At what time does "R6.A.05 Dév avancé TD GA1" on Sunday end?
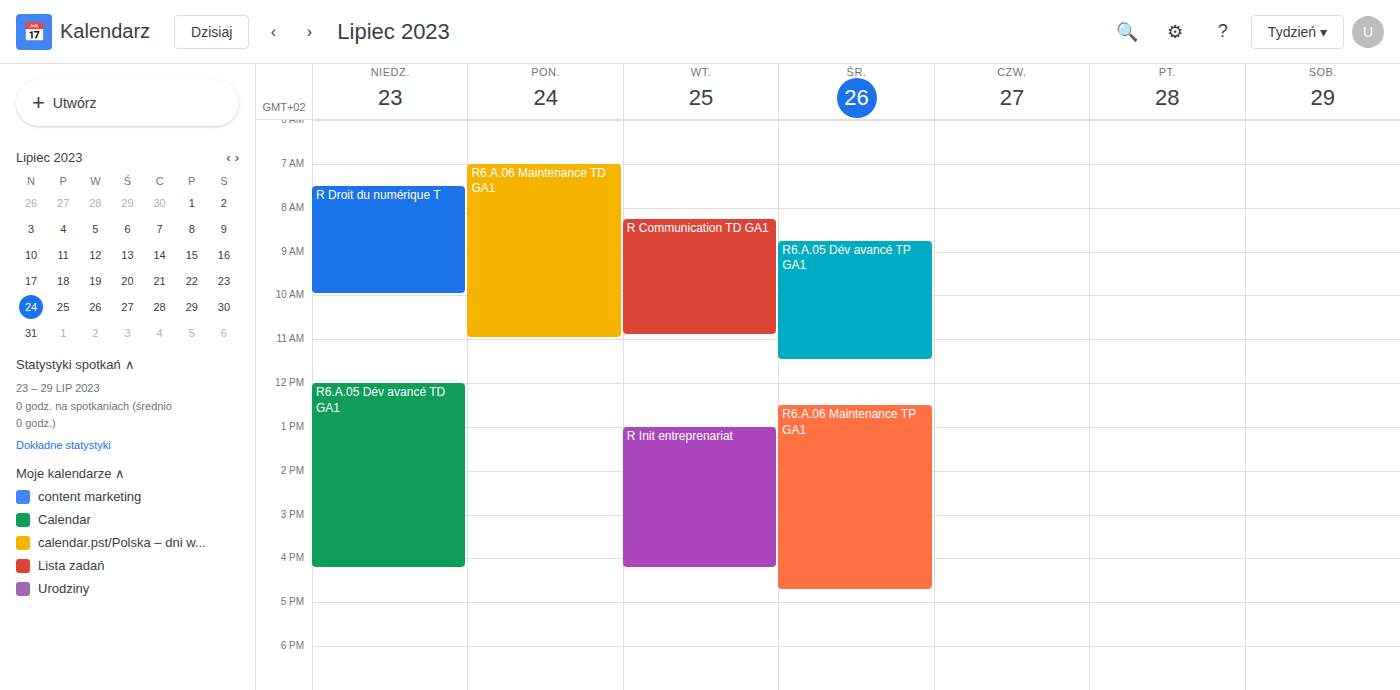
4:15 PM